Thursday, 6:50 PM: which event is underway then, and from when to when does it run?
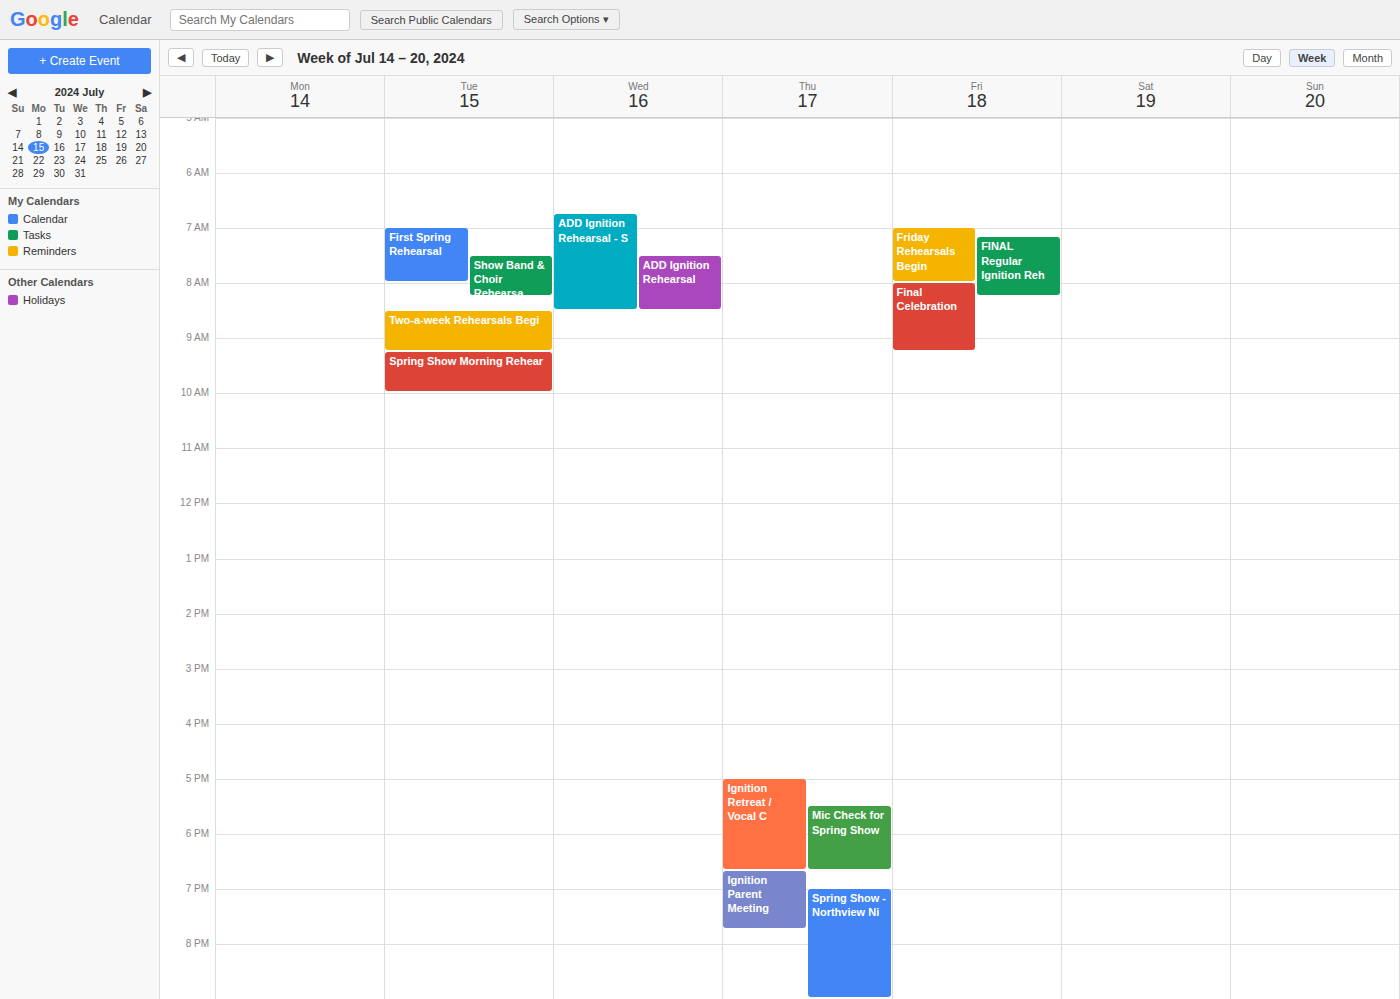
"Ignition Parent Meeting", 6:40 PM to 7:45 PM